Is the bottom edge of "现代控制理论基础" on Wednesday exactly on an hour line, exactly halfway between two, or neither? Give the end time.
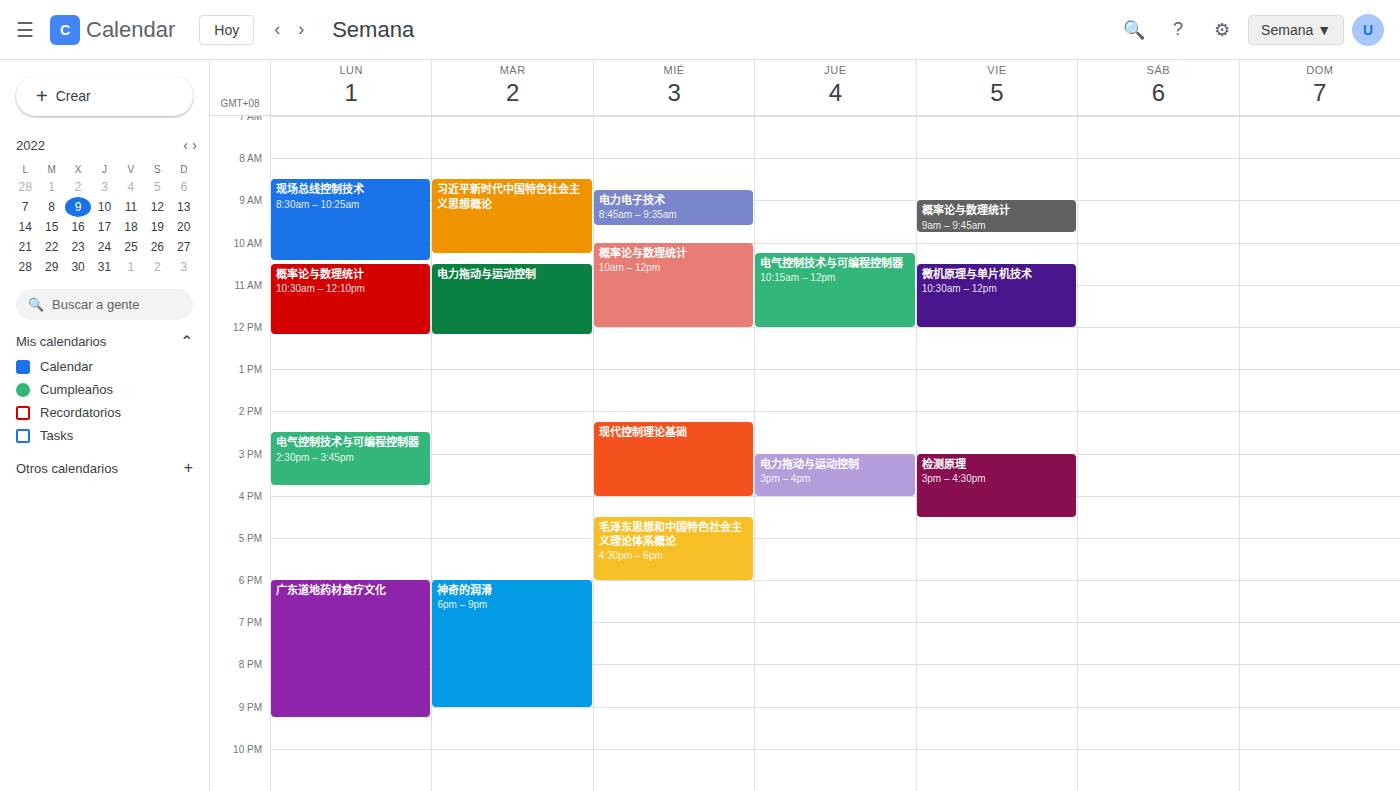
4:00 PM -- exactly on the 4 PM line.